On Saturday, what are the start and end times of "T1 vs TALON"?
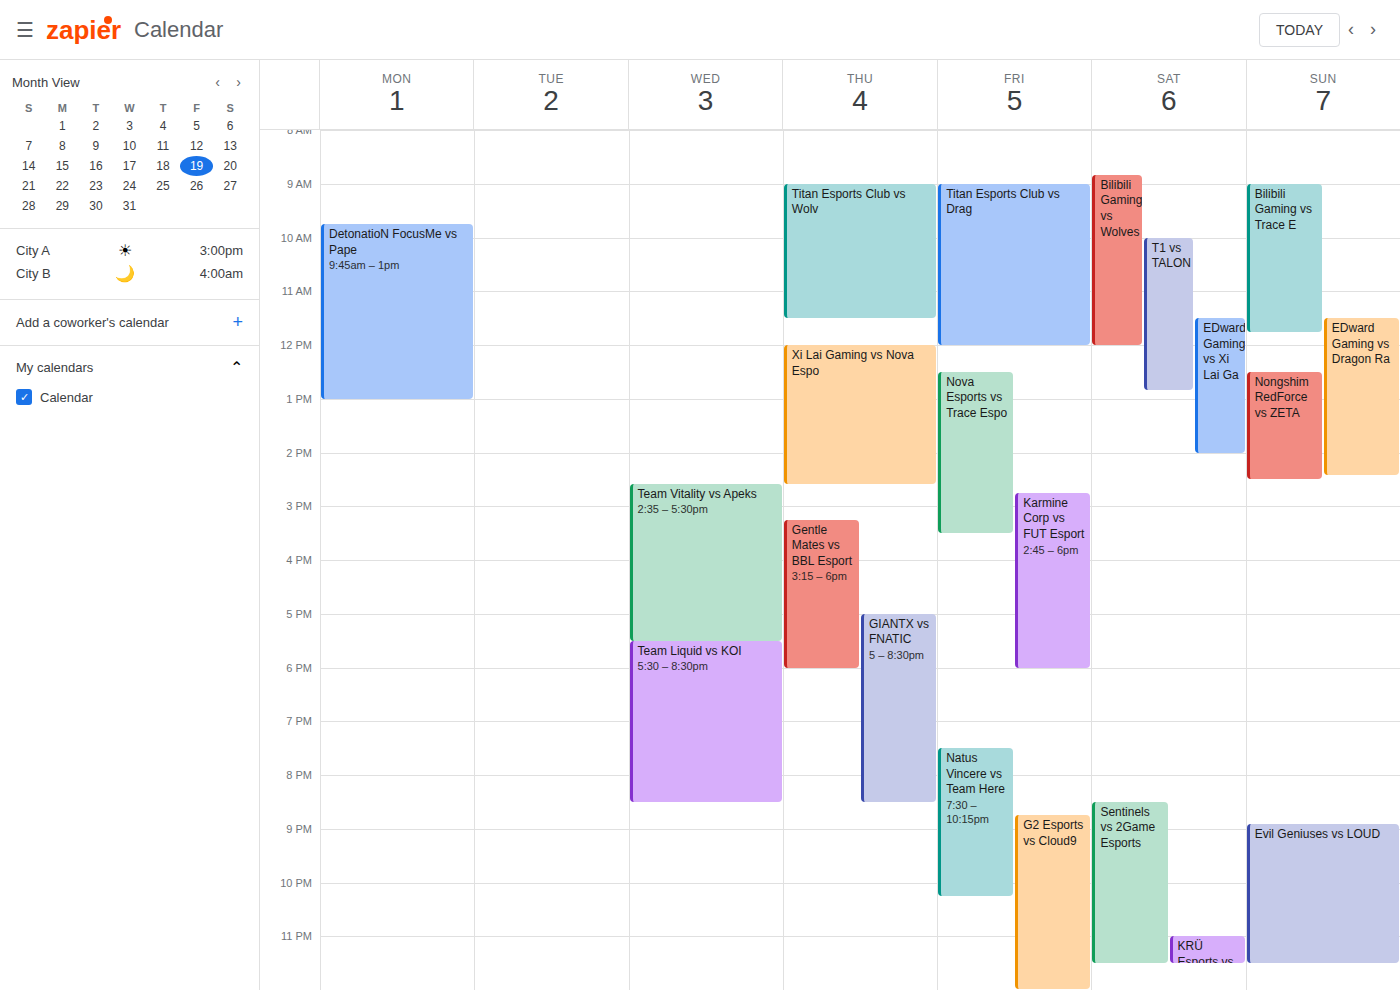
10:00 AM to 12:50 PM